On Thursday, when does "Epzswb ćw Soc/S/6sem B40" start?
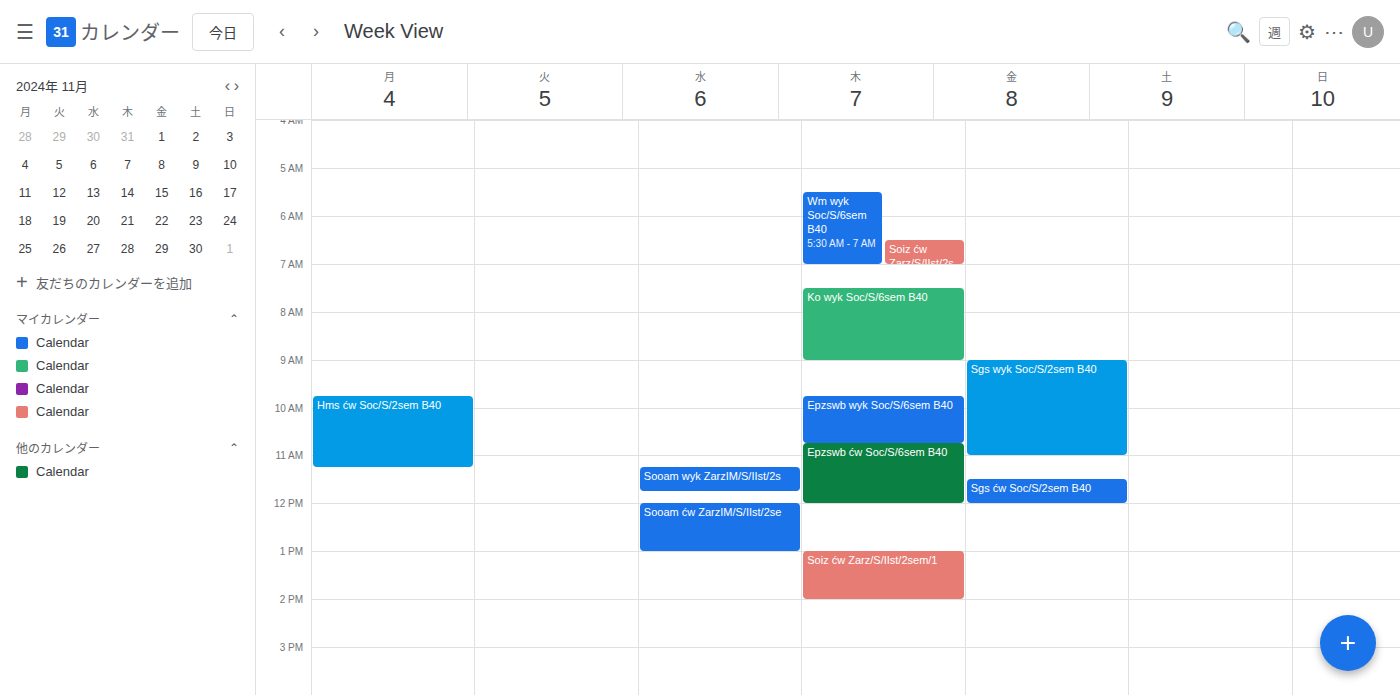
10:45 AM